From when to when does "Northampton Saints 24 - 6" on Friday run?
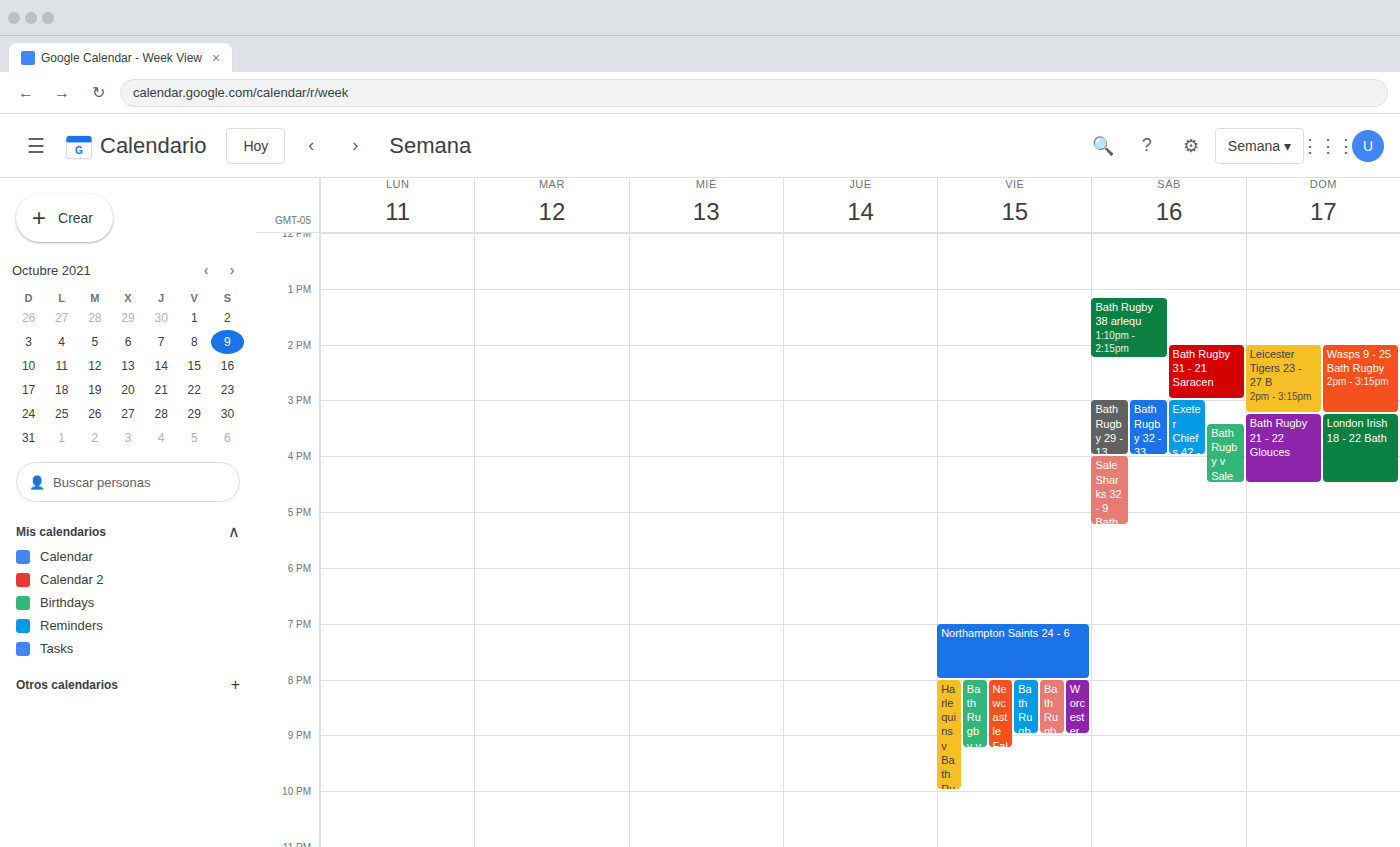
7:00 PM to 8:00 PM